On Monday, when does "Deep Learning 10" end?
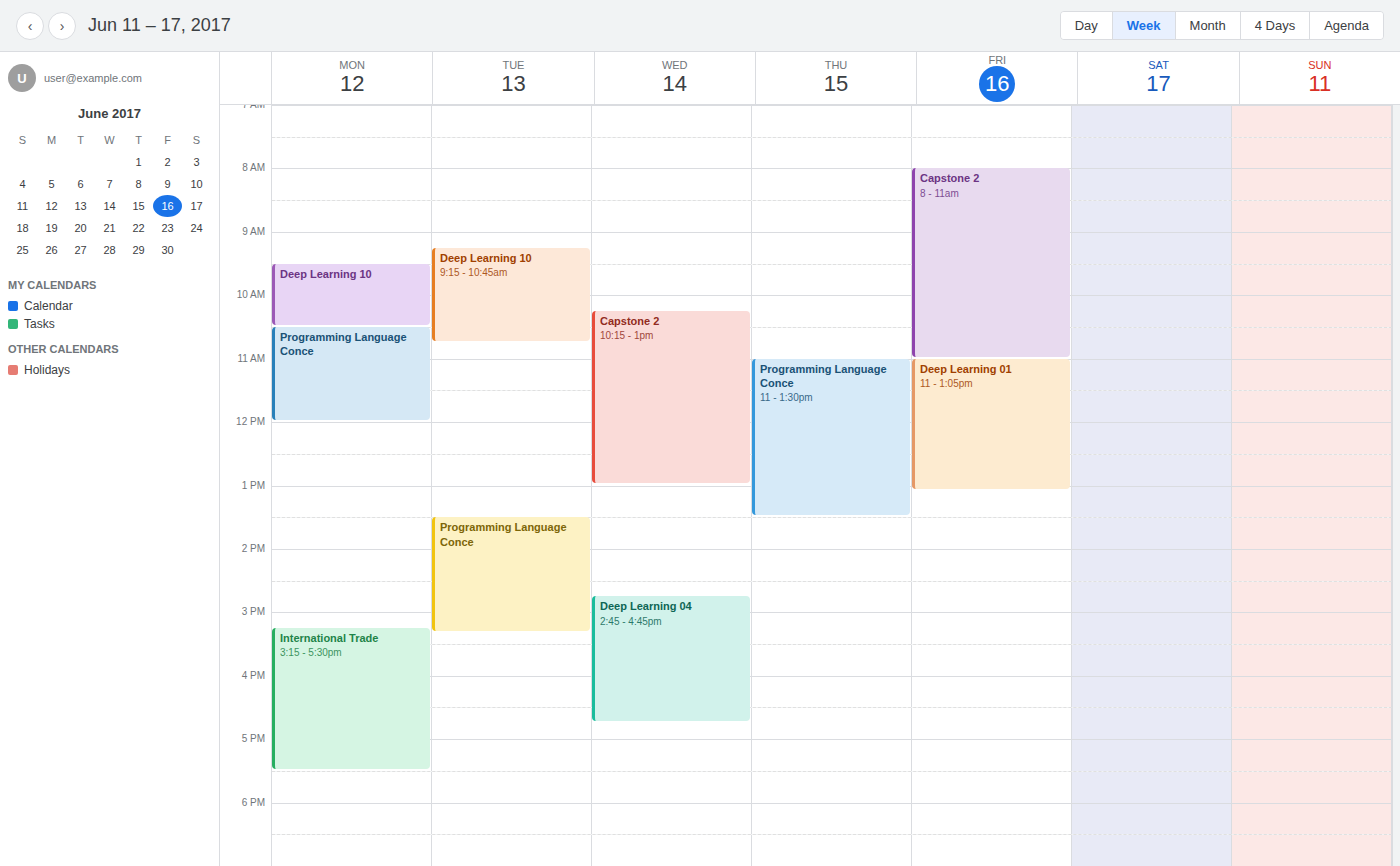
10:30 AM